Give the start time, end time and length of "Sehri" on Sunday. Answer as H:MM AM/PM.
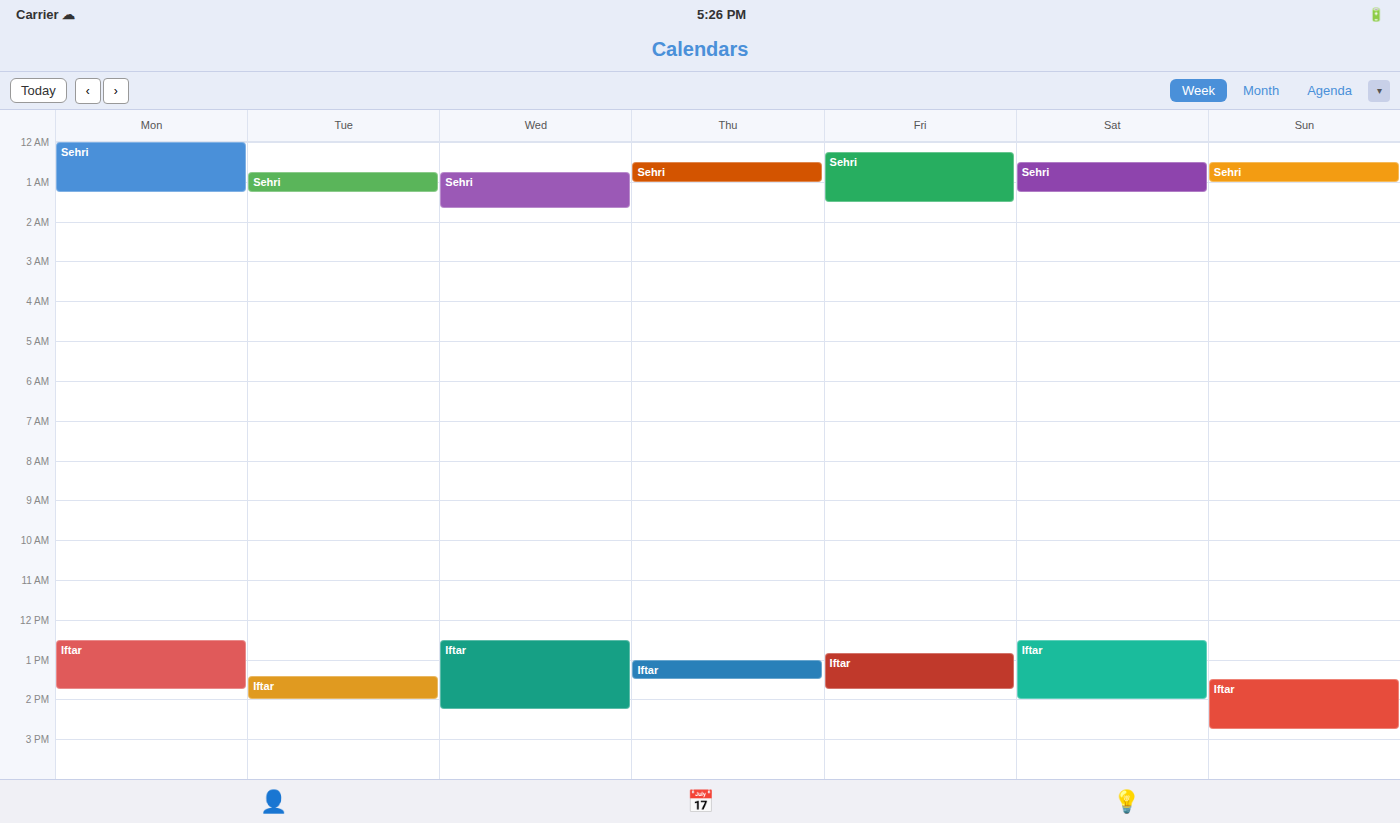
12:30 AM to 1:00 AM, 30 minutes